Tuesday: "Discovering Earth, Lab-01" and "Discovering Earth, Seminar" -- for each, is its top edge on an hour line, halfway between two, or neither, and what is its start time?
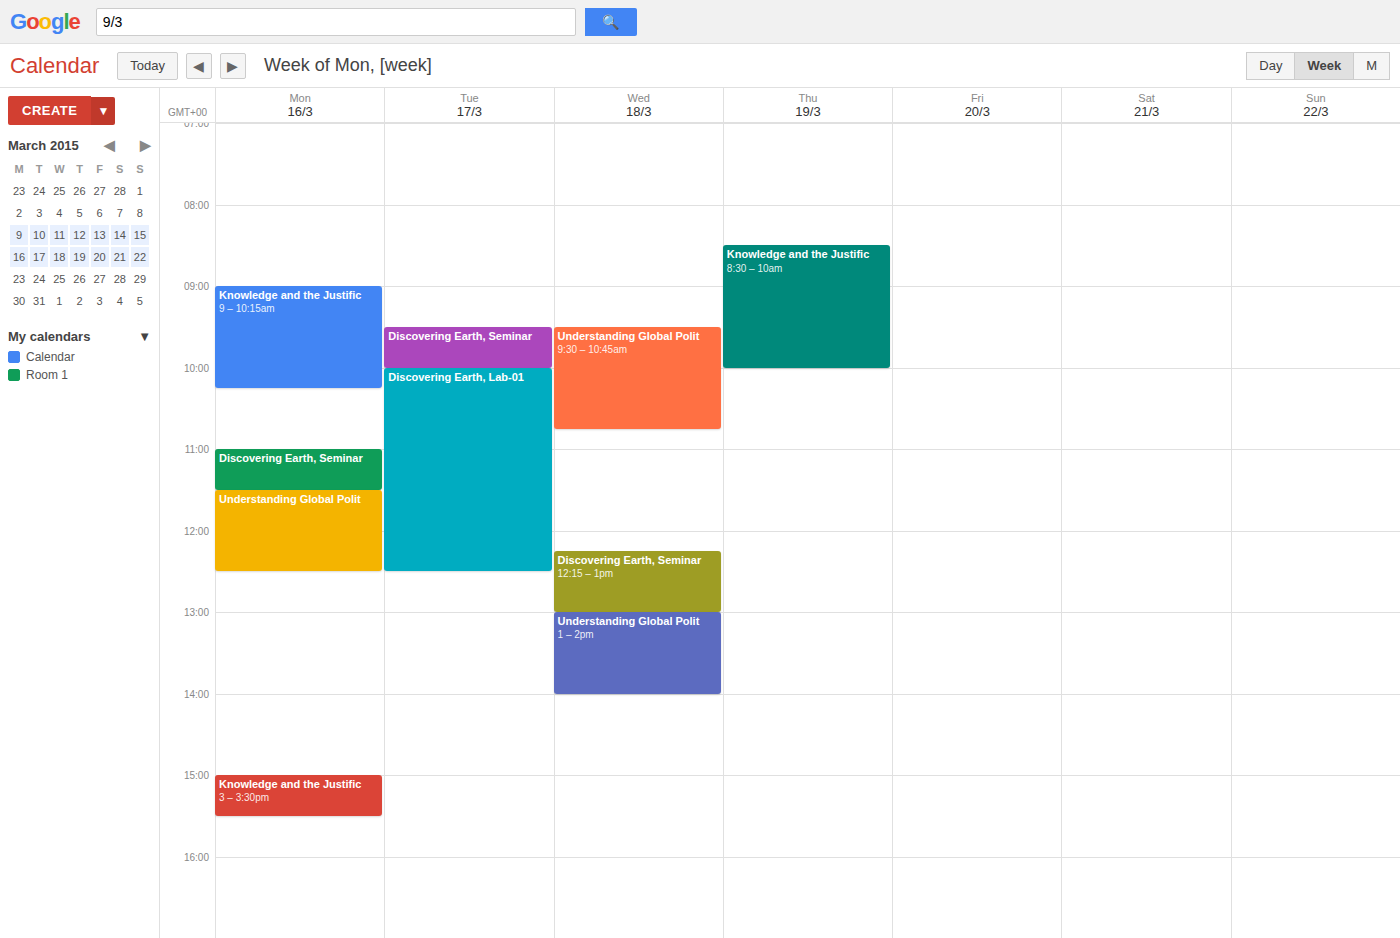
"Discovering Earth, Lab-01": 10:00, exactly on the 10:00 line. "Discovering Earth, Seminar": 09:30, halfway between the 09:00 and 10:00 lines.